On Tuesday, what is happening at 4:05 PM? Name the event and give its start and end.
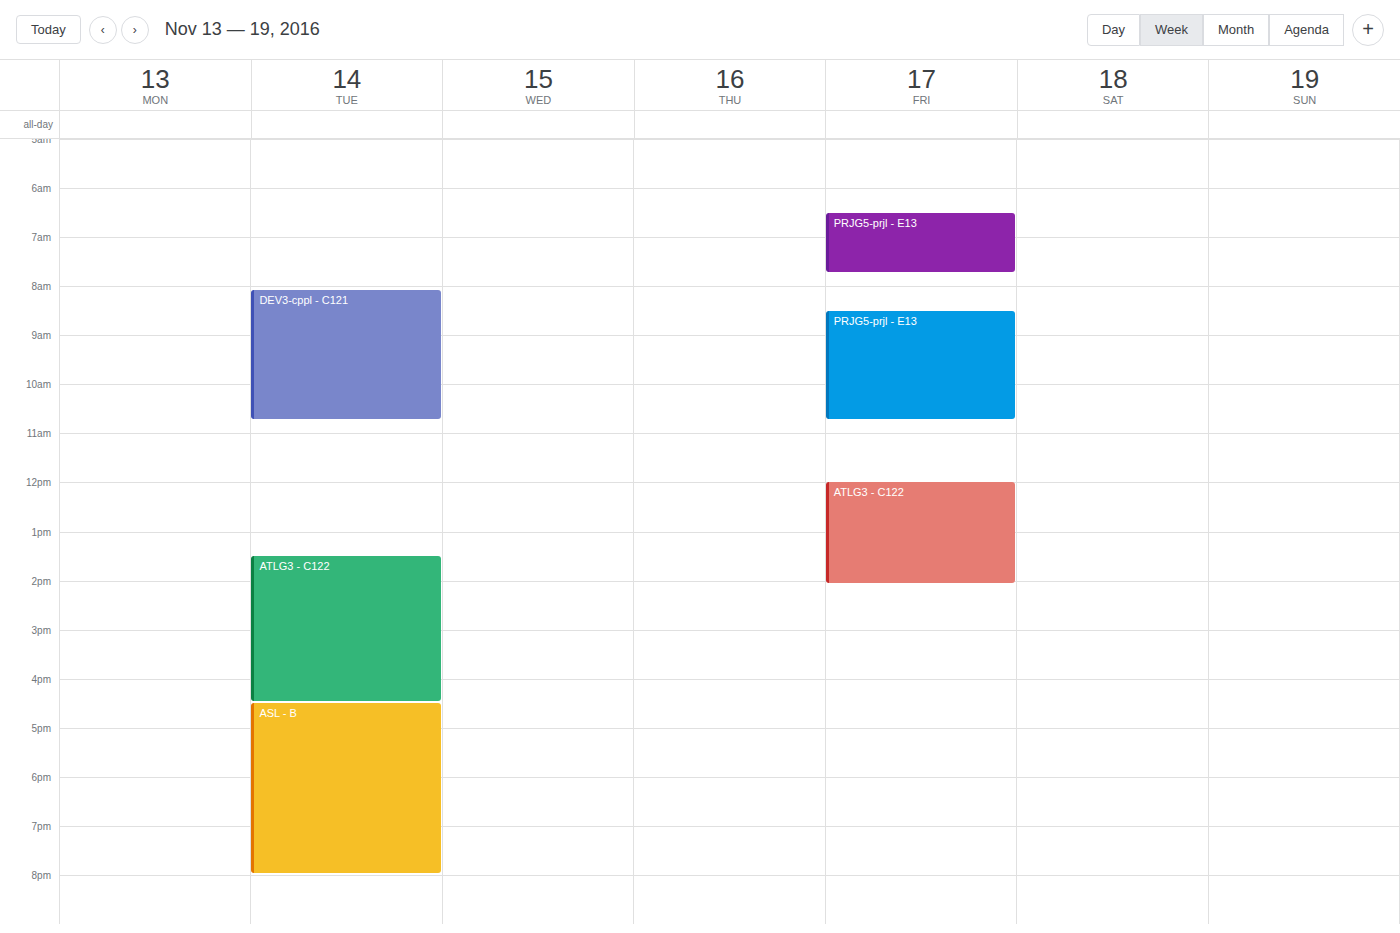
"ATLG3 - C122", 1:30 PM to 4:30 PM